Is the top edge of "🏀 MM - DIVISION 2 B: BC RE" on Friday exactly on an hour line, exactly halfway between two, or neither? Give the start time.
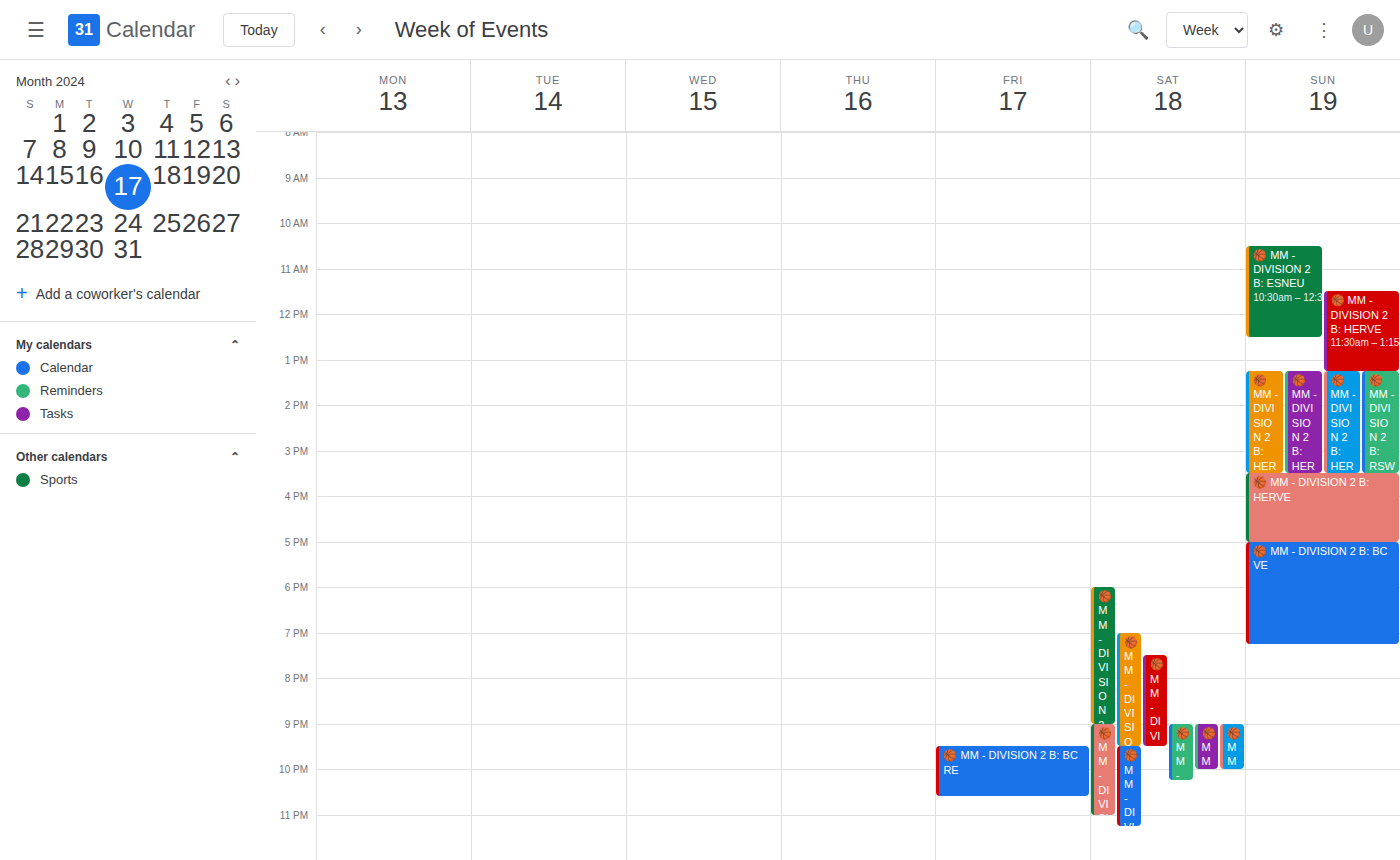
9:30 PM -- halfway between the 9 PM and 10 PM lines.